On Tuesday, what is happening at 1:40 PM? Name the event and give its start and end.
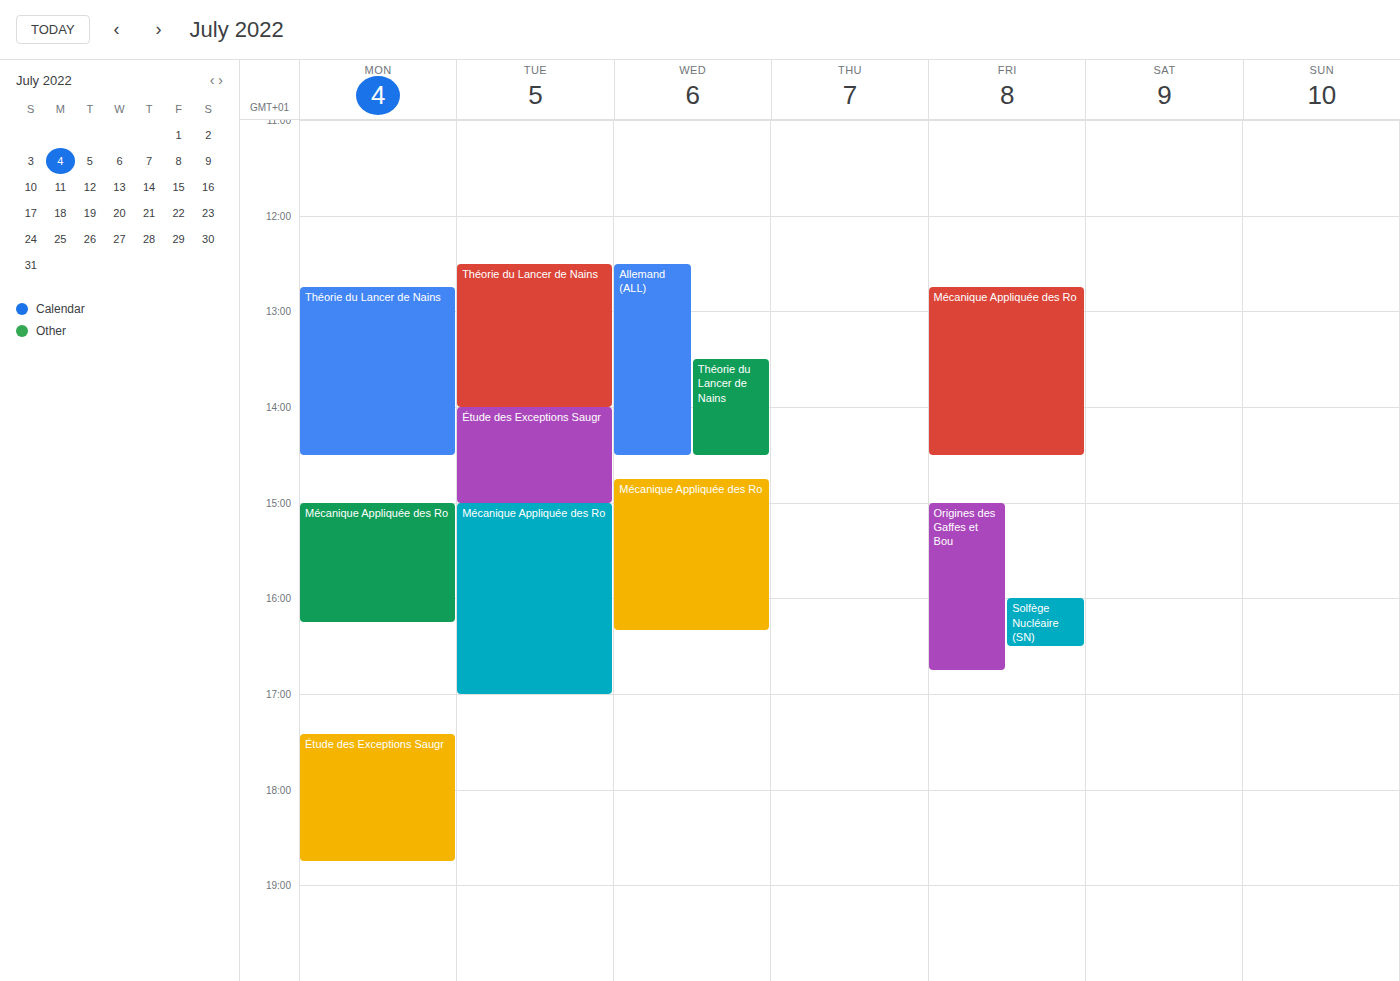
"Théorie du Lancer de Nains", 12:30 PM to 2:00 PM